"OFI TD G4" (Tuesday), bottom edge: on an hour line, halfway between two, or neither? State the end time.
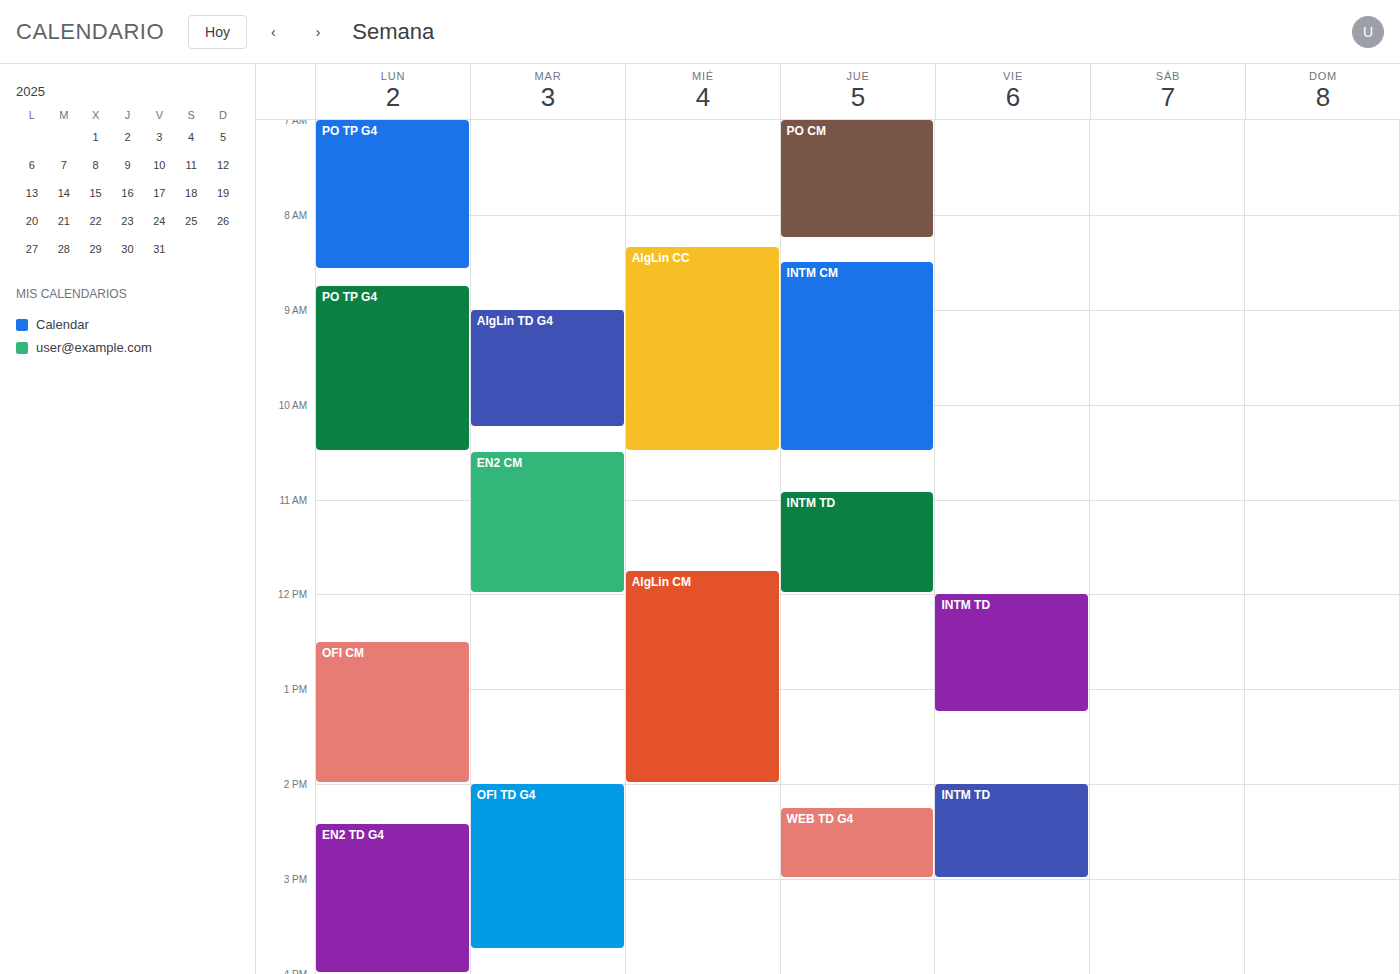
3:45 PM -- neither: three quarters of the way from the 3 PM line to the 4 PM line.